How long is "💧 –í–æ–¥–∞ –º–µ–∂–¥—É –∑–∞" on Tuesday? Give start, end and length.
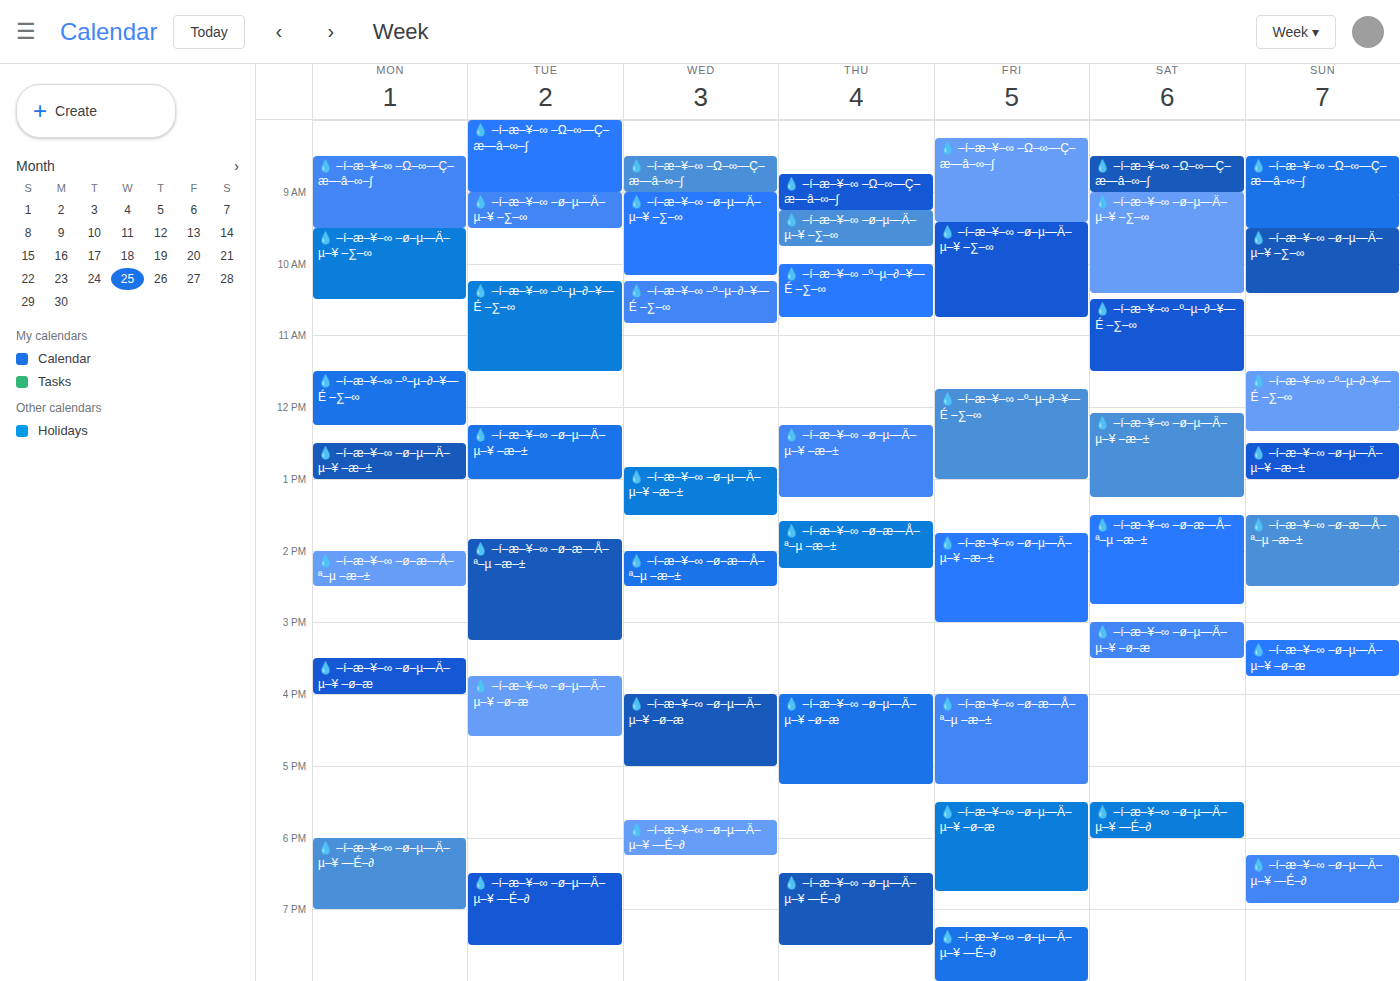
10:15 AM to 11:30 AM, 1 hour 15 minutes